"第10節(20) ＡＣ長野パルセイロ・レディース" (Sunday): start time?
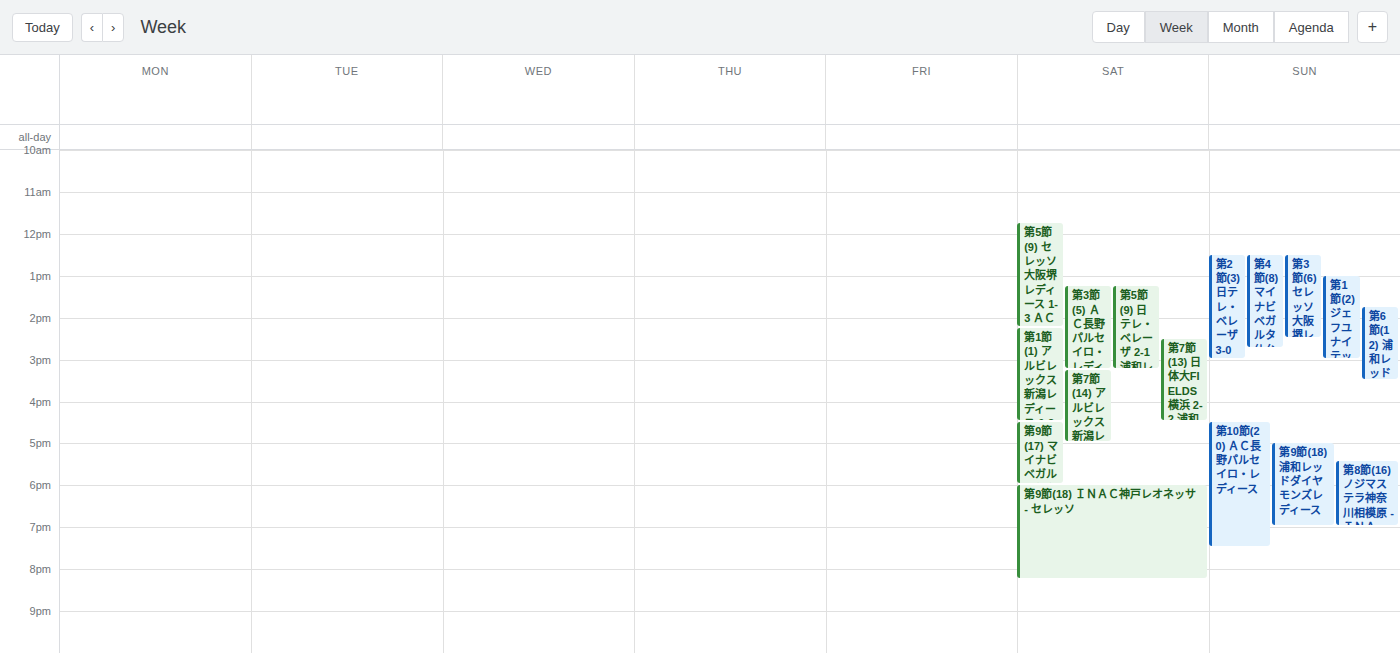
4:30 PM